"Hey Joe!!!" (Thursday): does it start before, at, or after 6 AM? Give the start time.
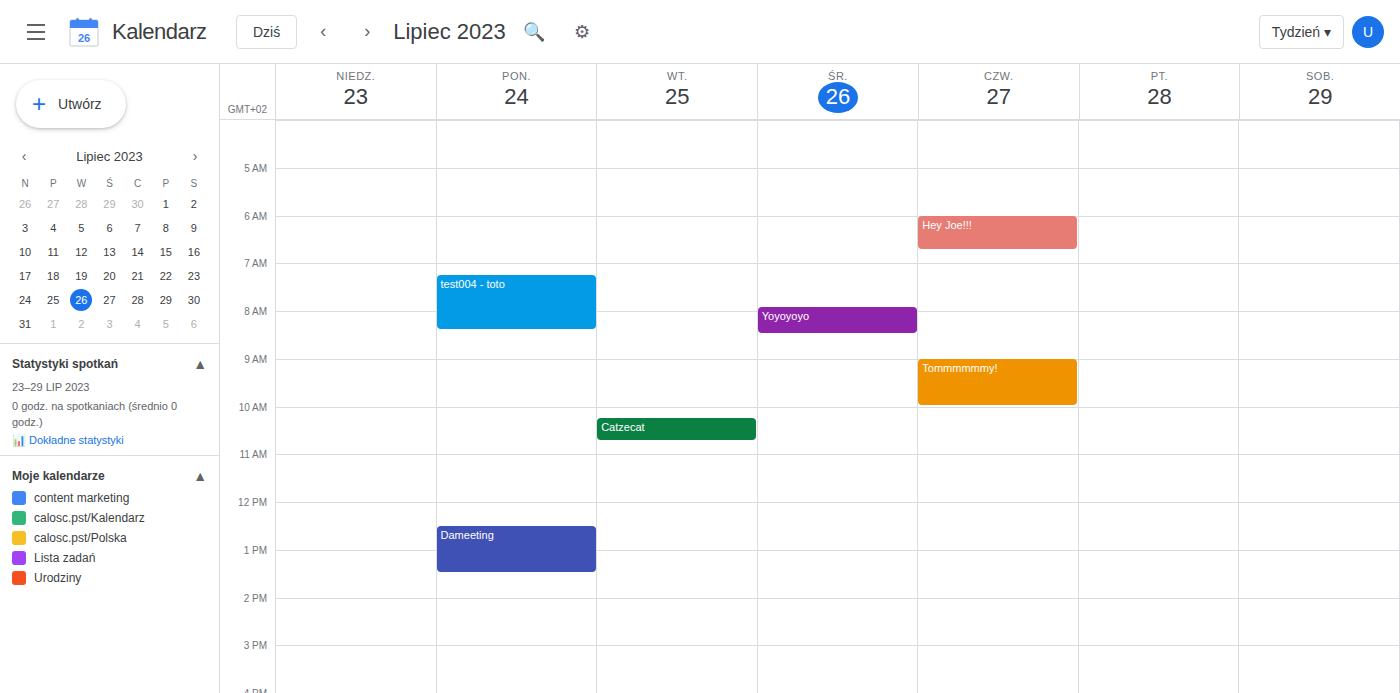
6:00 AM -- exactly at 6 AM, on the 6 AM line.